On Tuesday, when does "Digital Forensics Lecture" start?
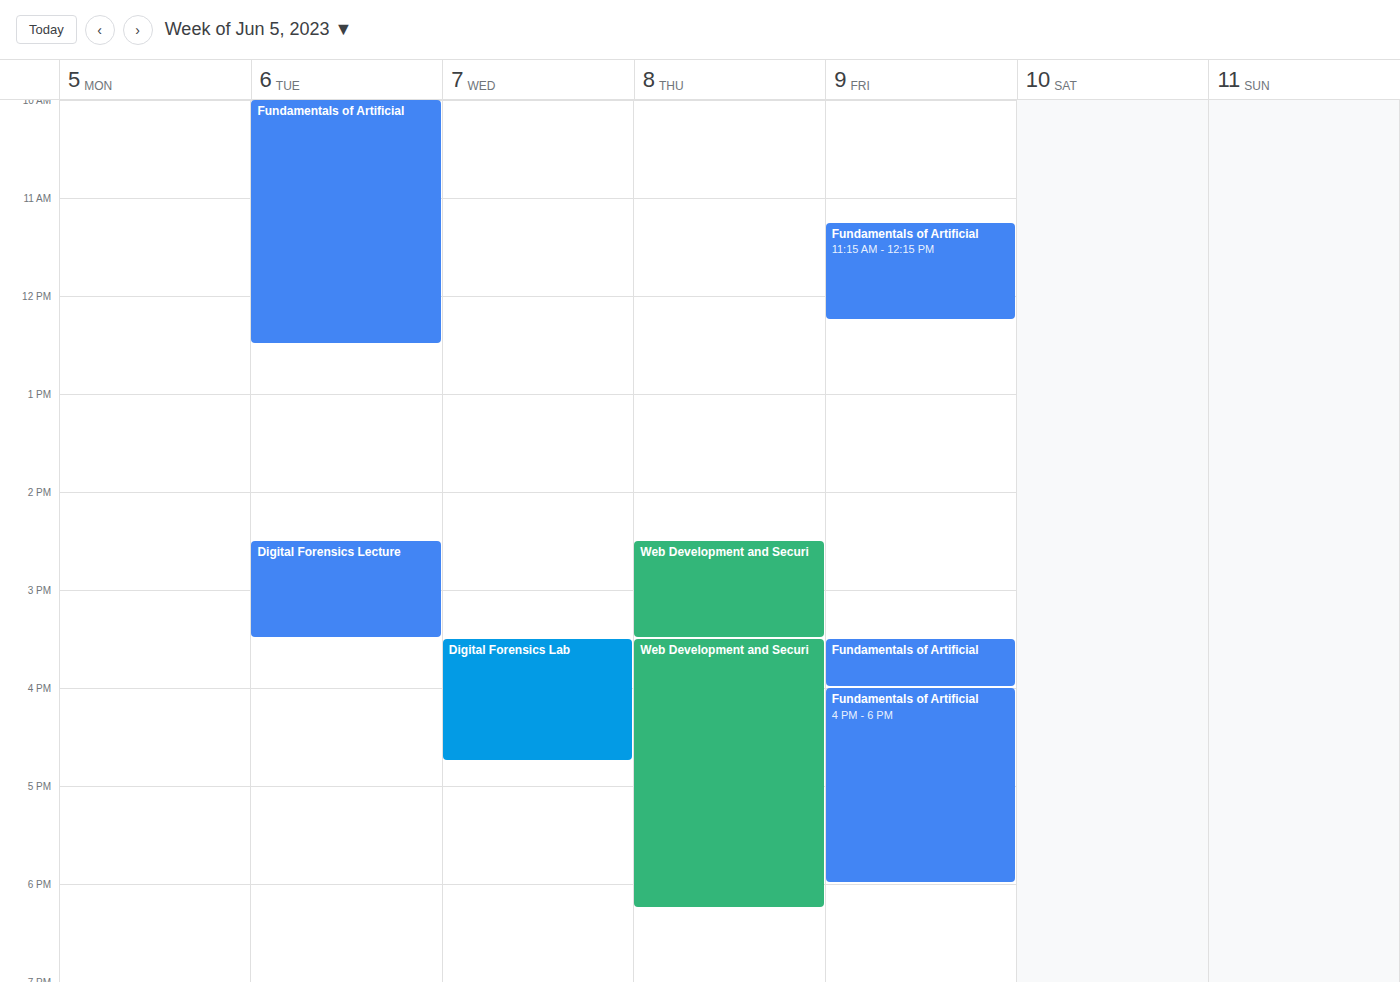
2:30 PM